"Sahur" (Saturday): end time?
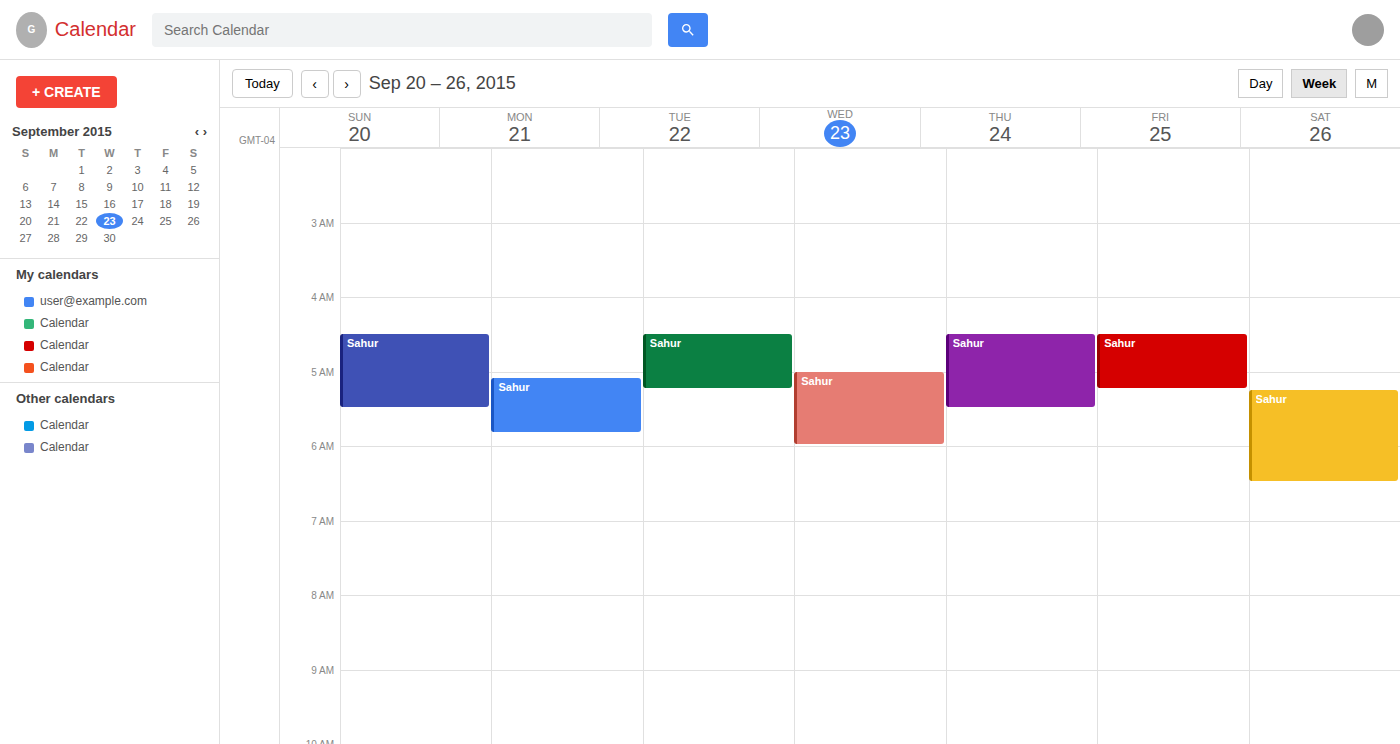
6:30 AM